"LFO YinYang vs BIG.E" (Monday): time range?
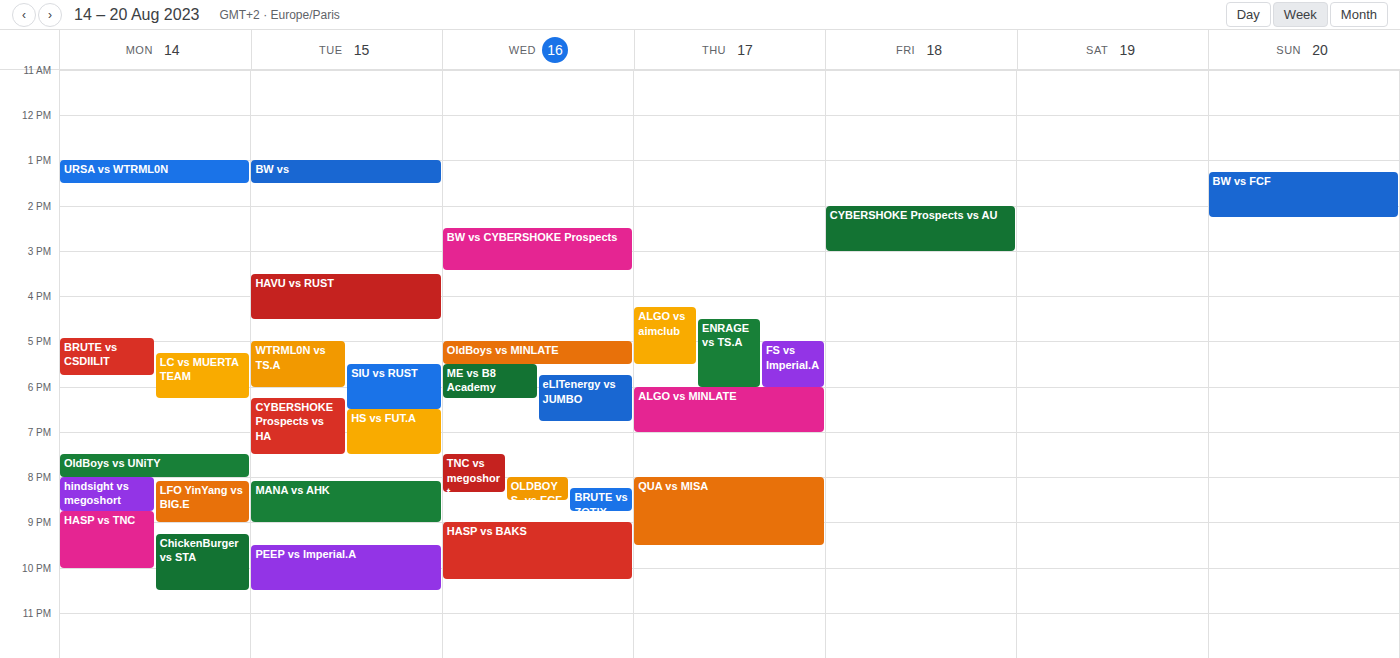
8:05 PM to 9:00 PM